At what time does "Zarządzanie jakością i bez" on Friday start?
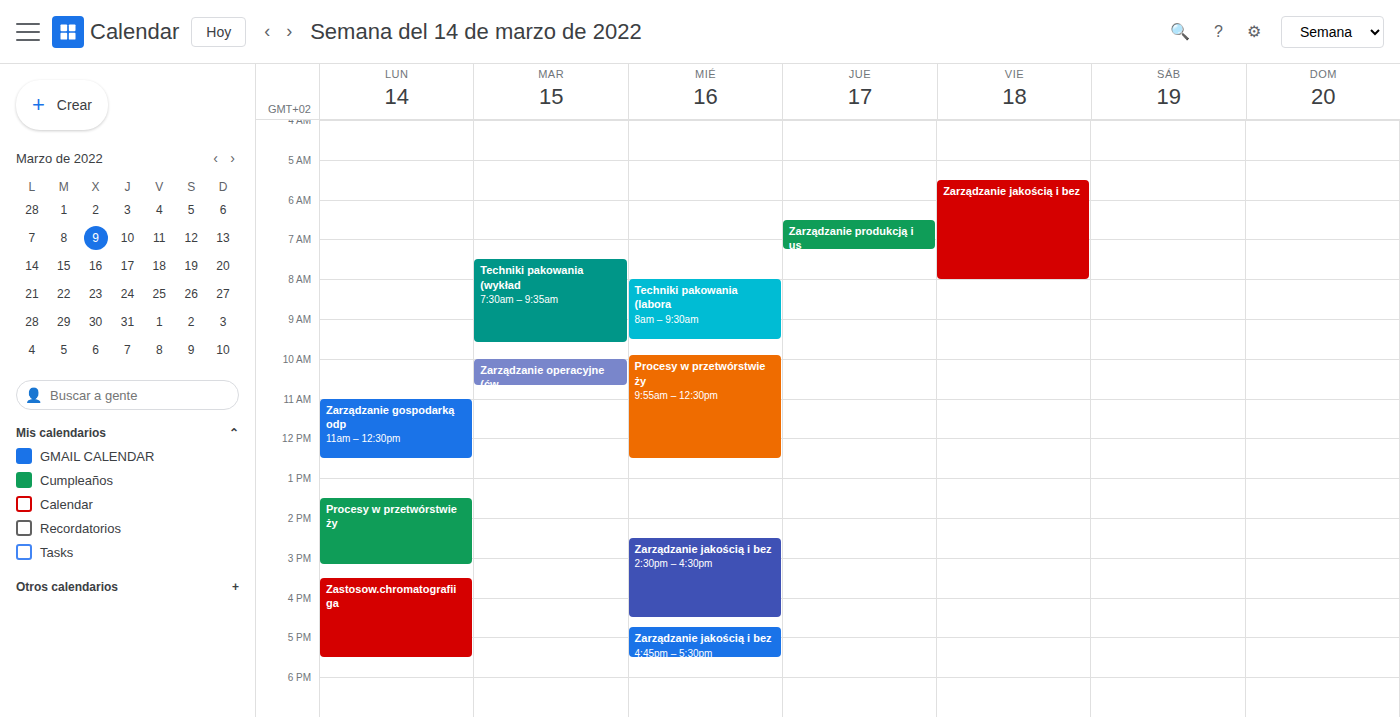
5:30 AM